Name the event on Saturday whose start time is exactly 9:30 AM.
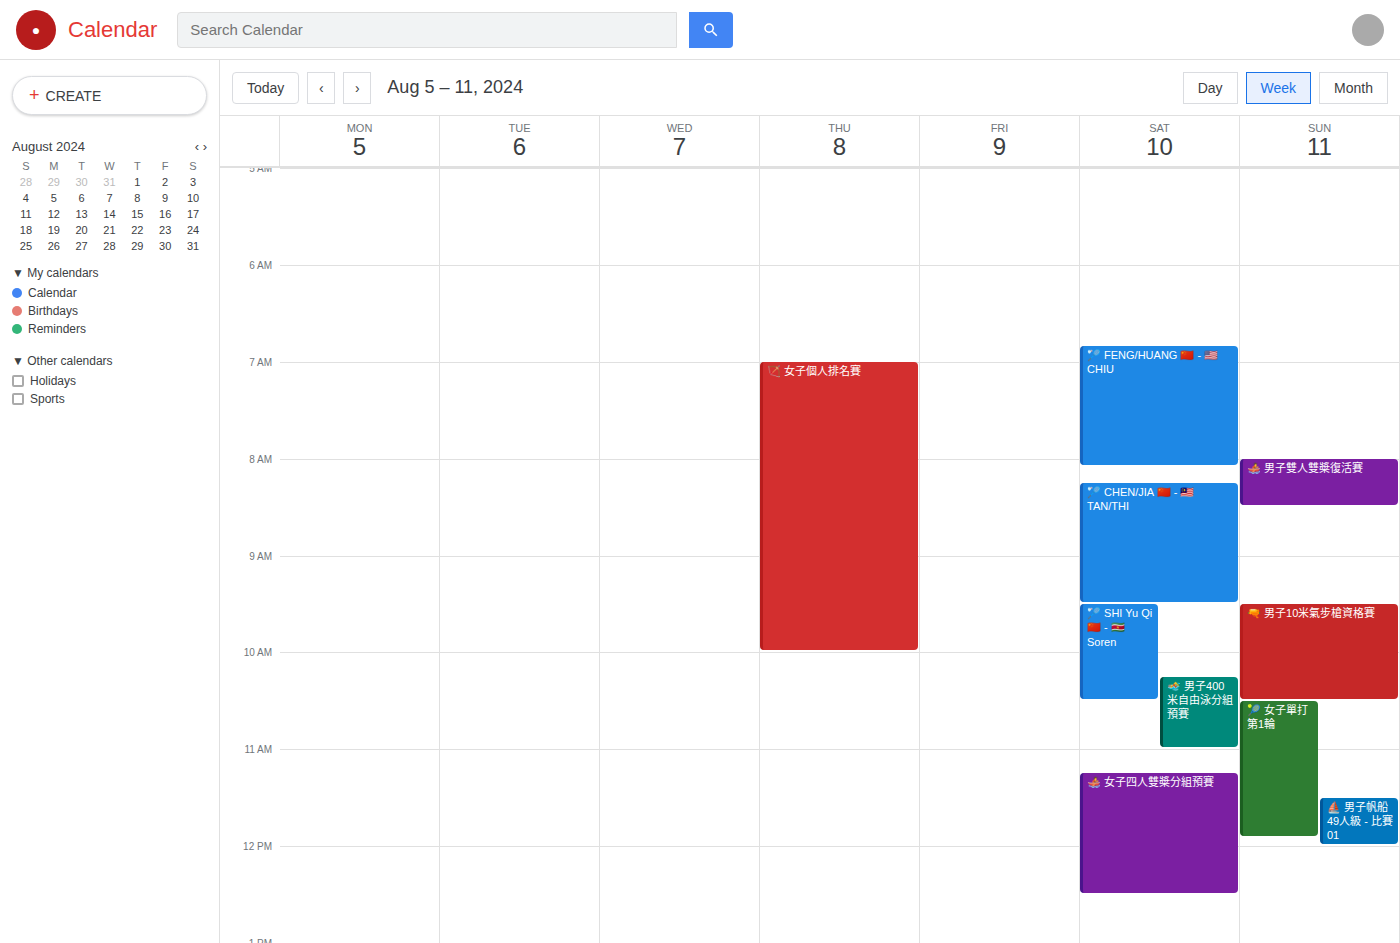
"🏸 SHI Yu Qi 🇨🇳 - 🇸🇷 Soren"